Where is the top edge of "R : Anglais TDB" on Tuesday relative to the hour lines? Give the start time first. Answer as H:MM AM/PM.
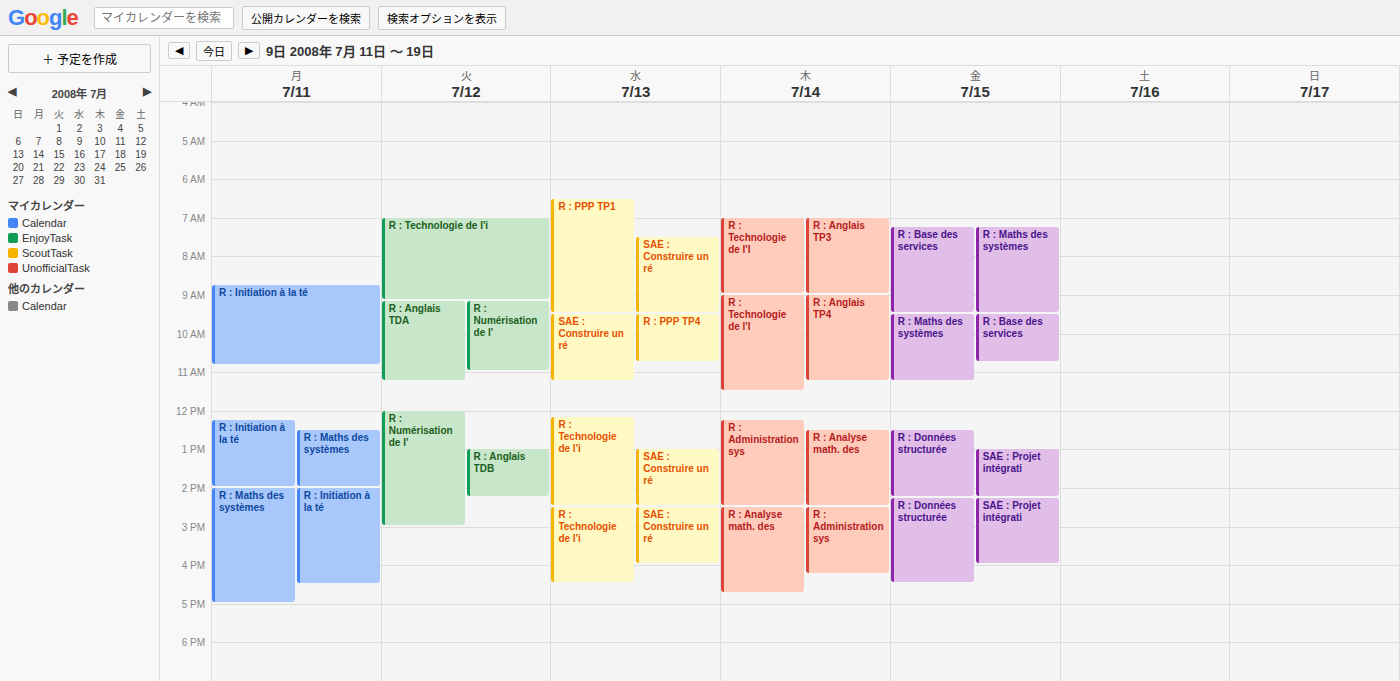
1:00 PM -- exactly on the 1 PM line.